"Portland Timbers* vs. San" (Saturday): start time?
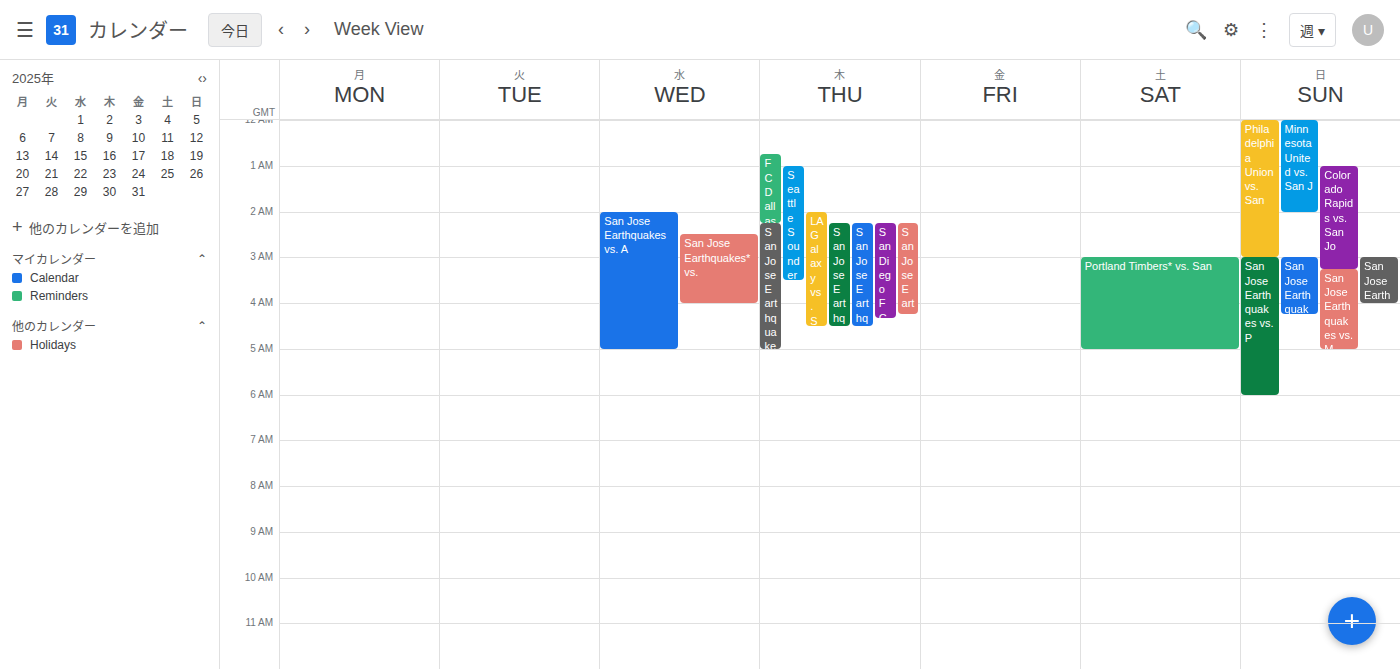
3:00 AM